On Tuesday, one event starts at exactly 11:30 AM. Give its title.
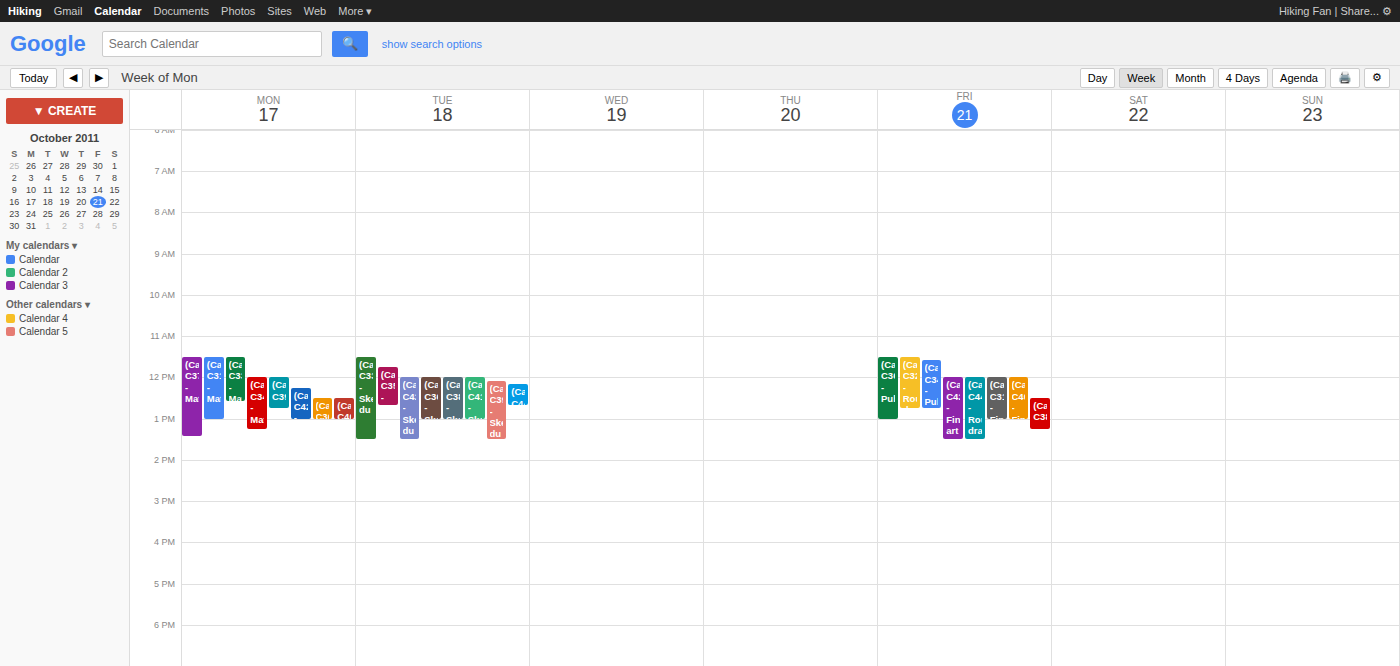
"(Cartoons) C33 - Sketch du"